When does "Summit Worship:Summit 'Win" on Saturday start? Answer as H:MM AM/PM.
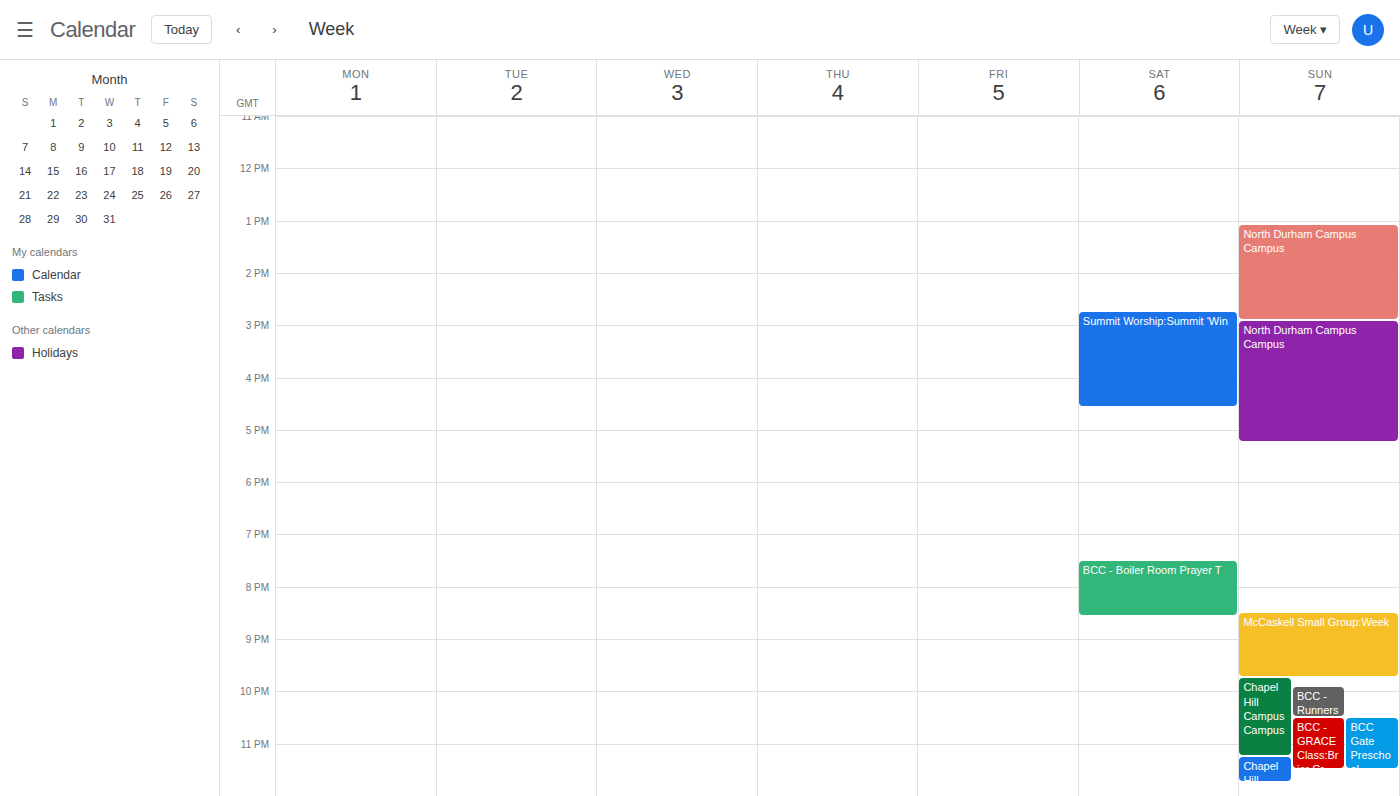
2:45 PM